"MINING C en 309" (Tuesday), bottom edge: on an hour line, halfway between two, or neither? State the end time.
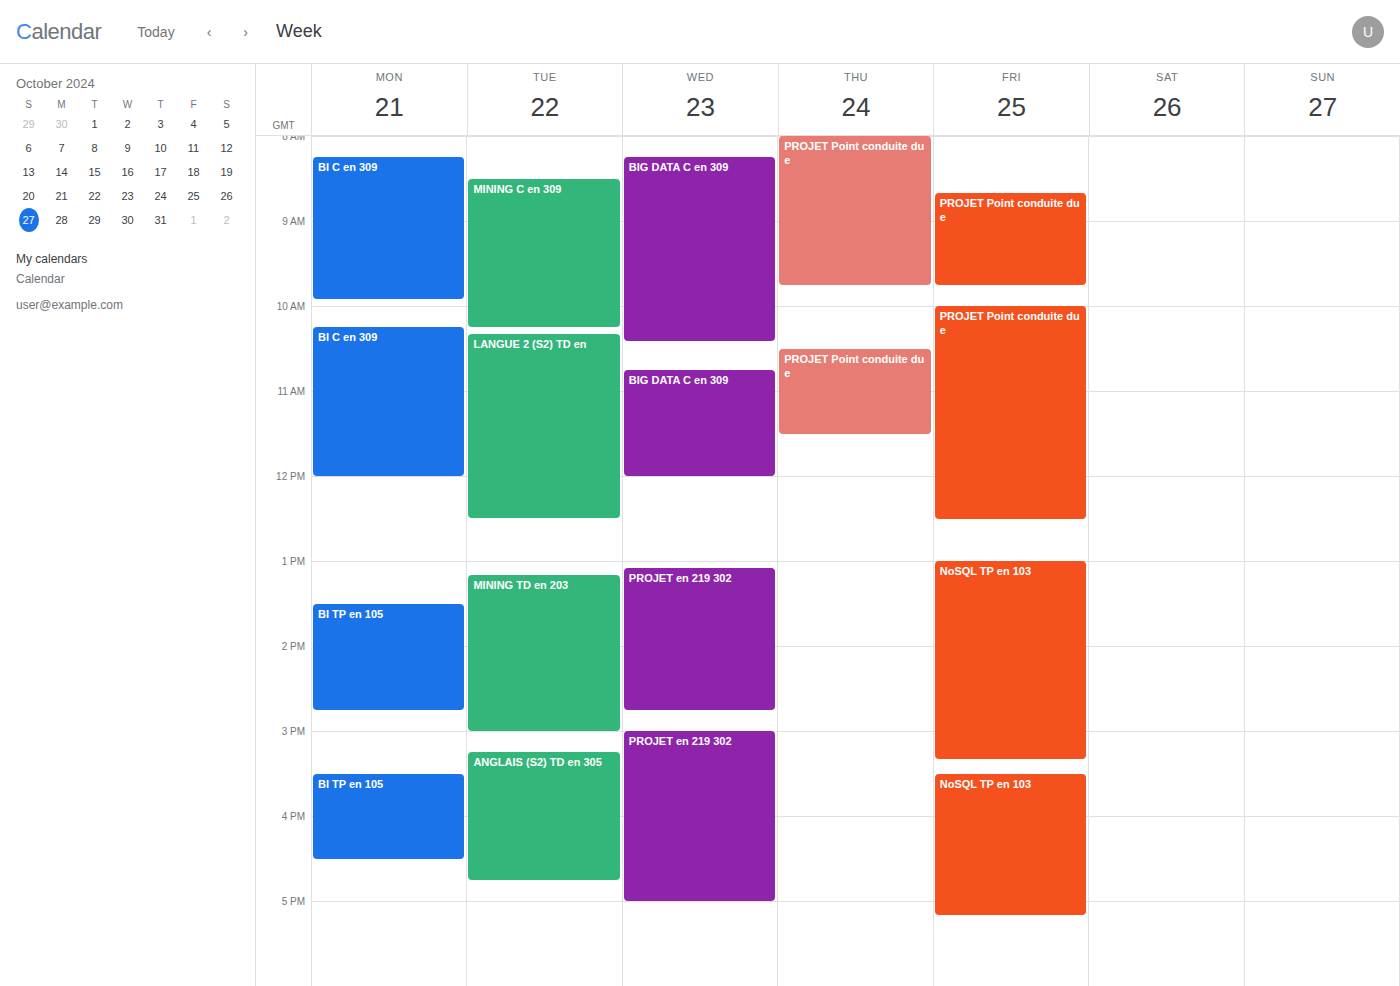
10:15 AM -- neither: a quarter of the way from the 10 AM line to the 11 AM line.